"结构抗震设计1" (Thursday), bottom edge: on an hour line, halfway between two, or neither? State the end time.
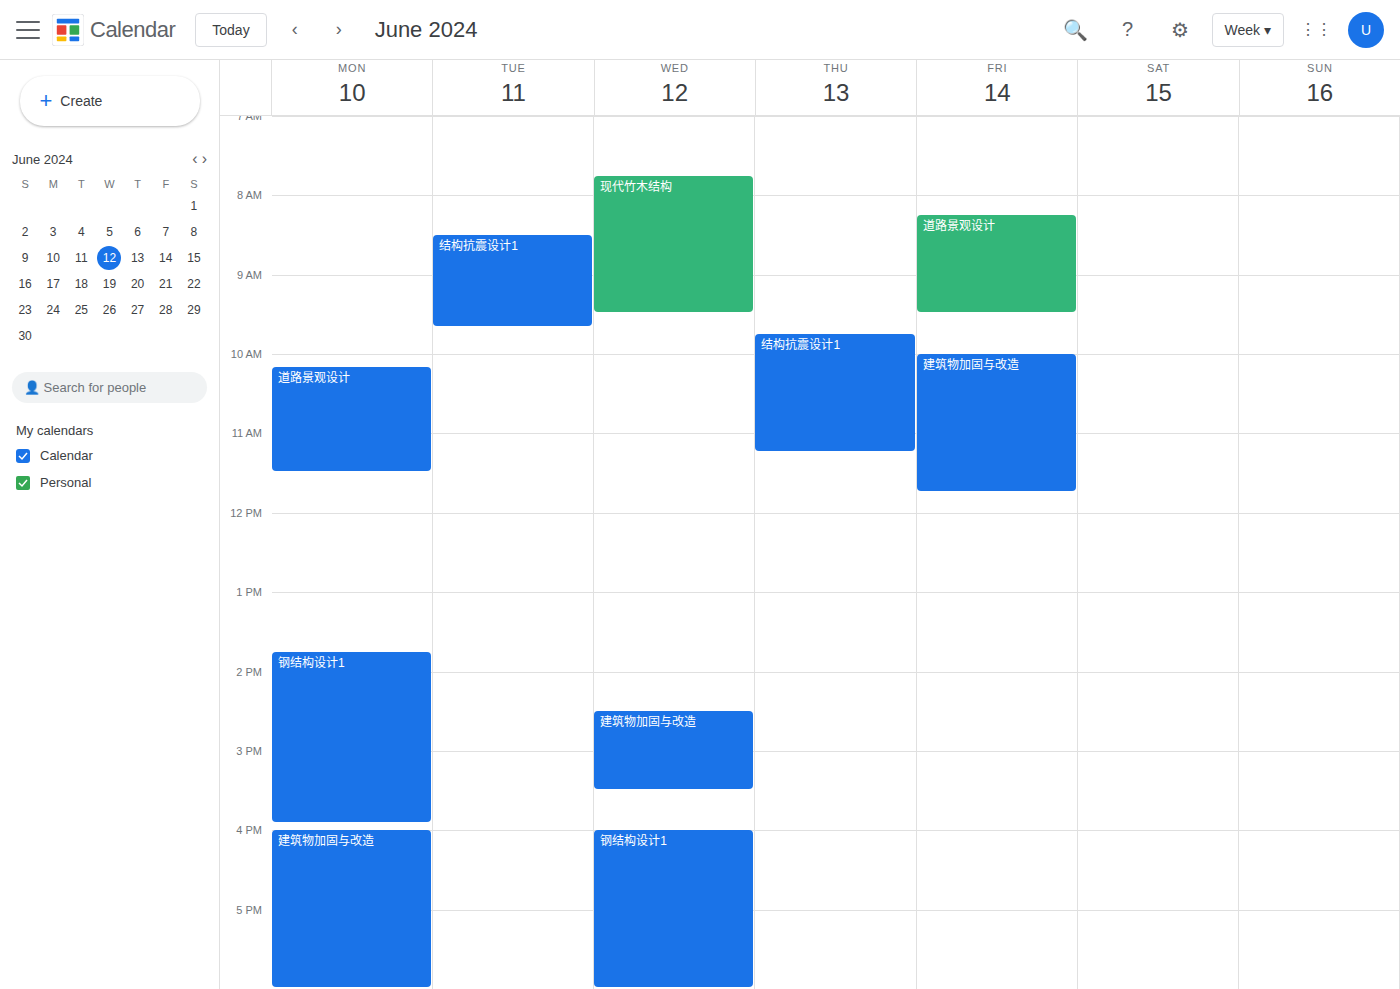
11:15 AM -- neither: a quarter of the way from the 11 AM line to the 12 PM line.